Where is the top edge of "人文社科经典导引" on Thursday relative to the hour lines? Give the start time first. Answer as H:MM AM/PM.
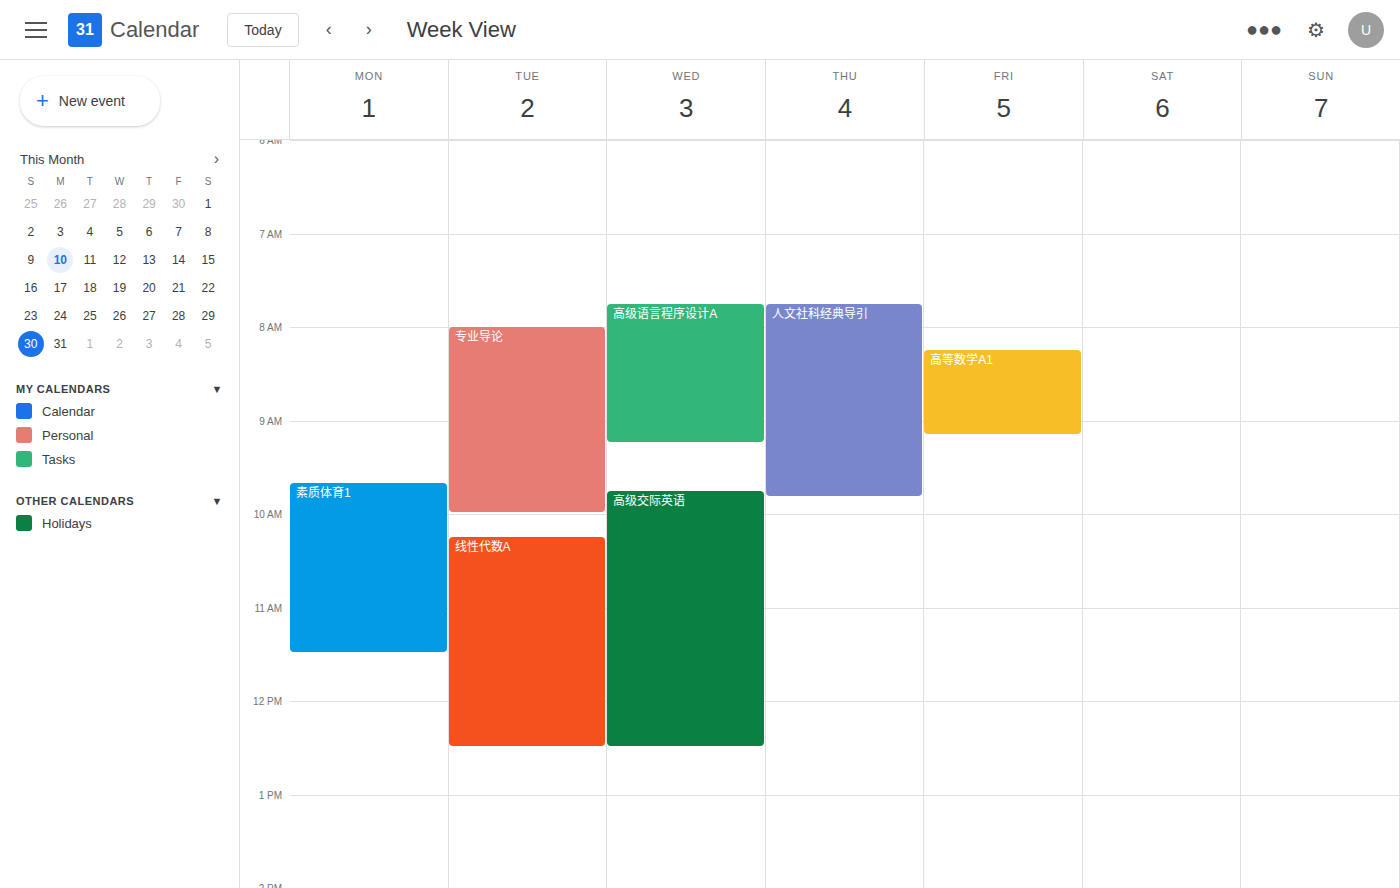
7:45 AM -- neither: three quarters of the way from the 7 AM line to the 8 AM line.